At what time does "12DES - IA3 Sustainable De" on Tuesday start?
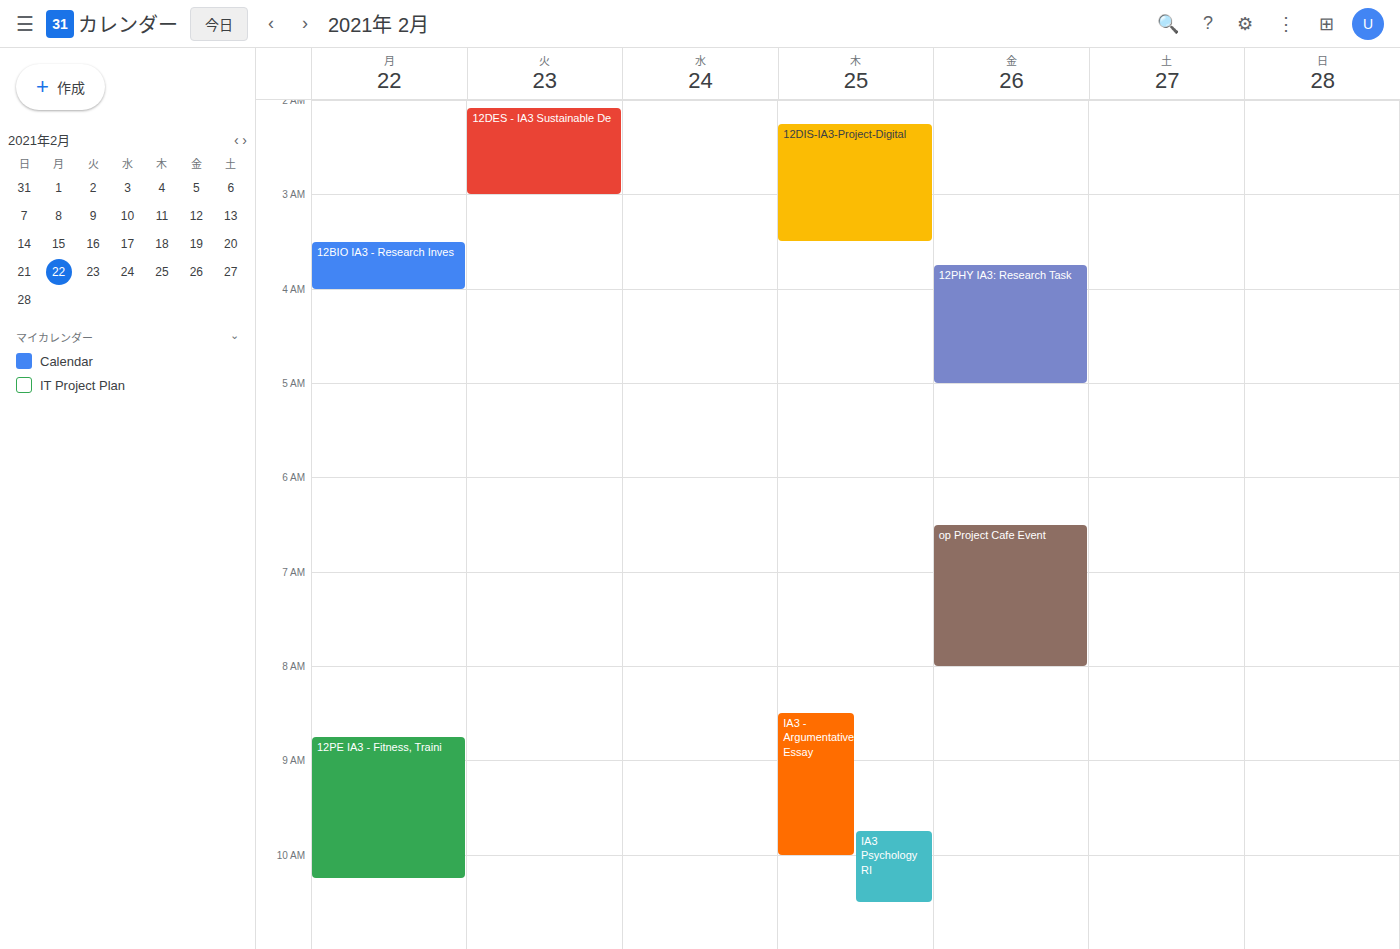
2:05 AM